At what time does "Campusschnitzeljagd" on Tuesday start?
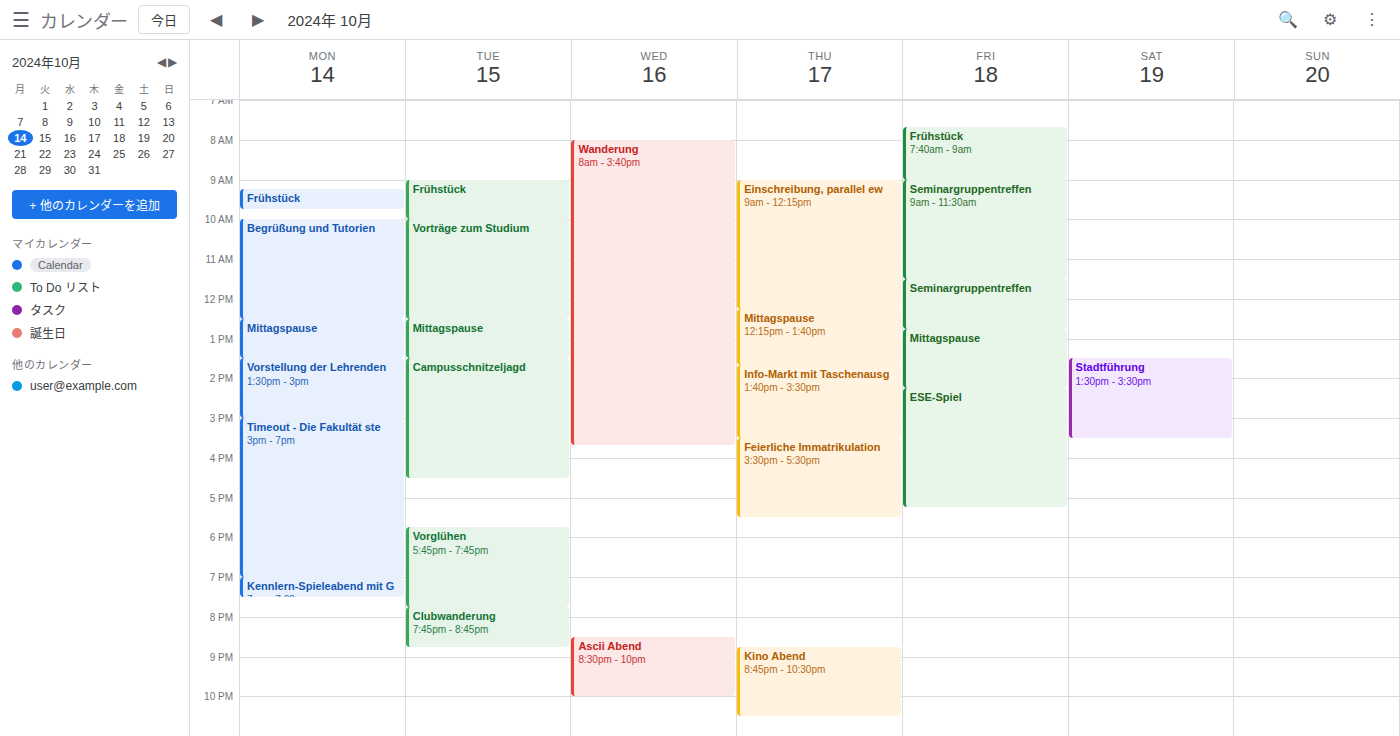
1:30 PM